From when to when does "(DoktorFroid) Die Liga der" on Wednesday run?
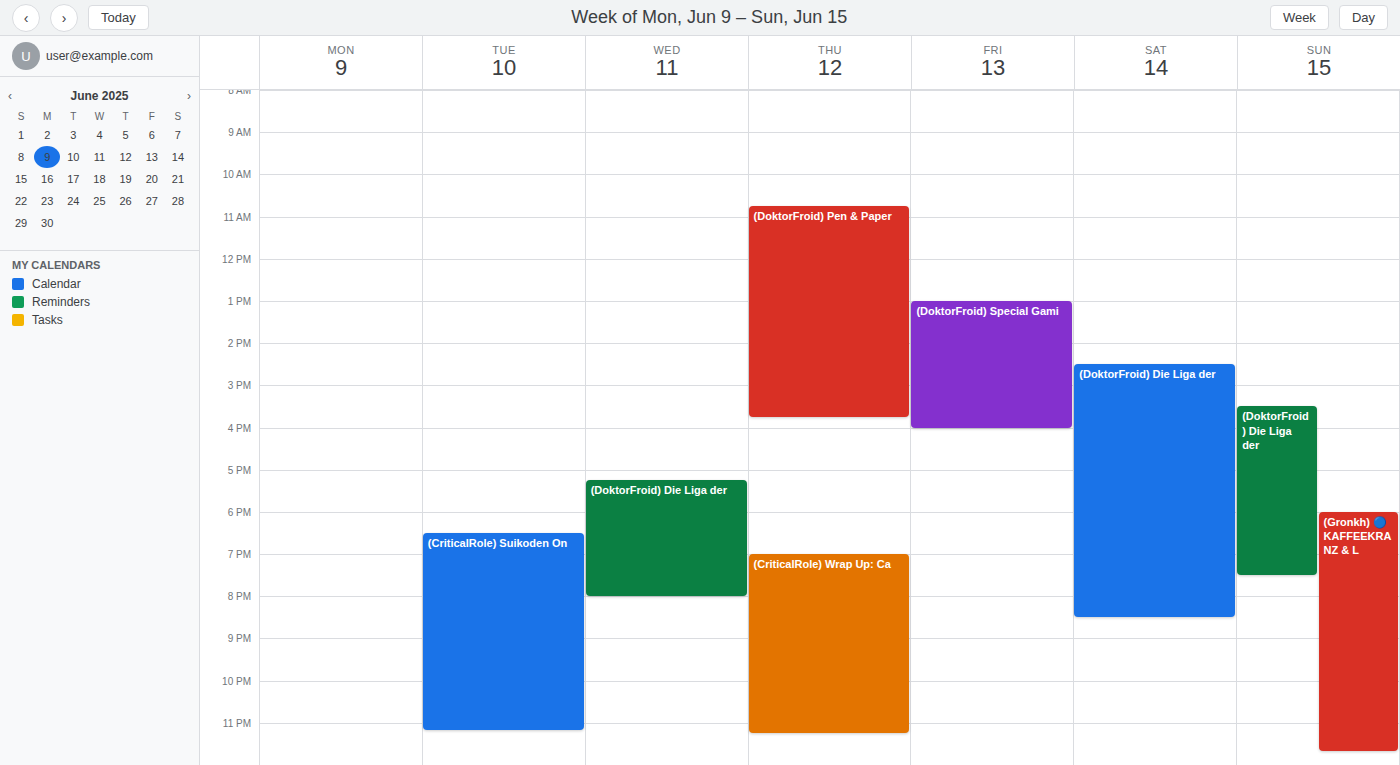
5:15 PM to 8:00 PM